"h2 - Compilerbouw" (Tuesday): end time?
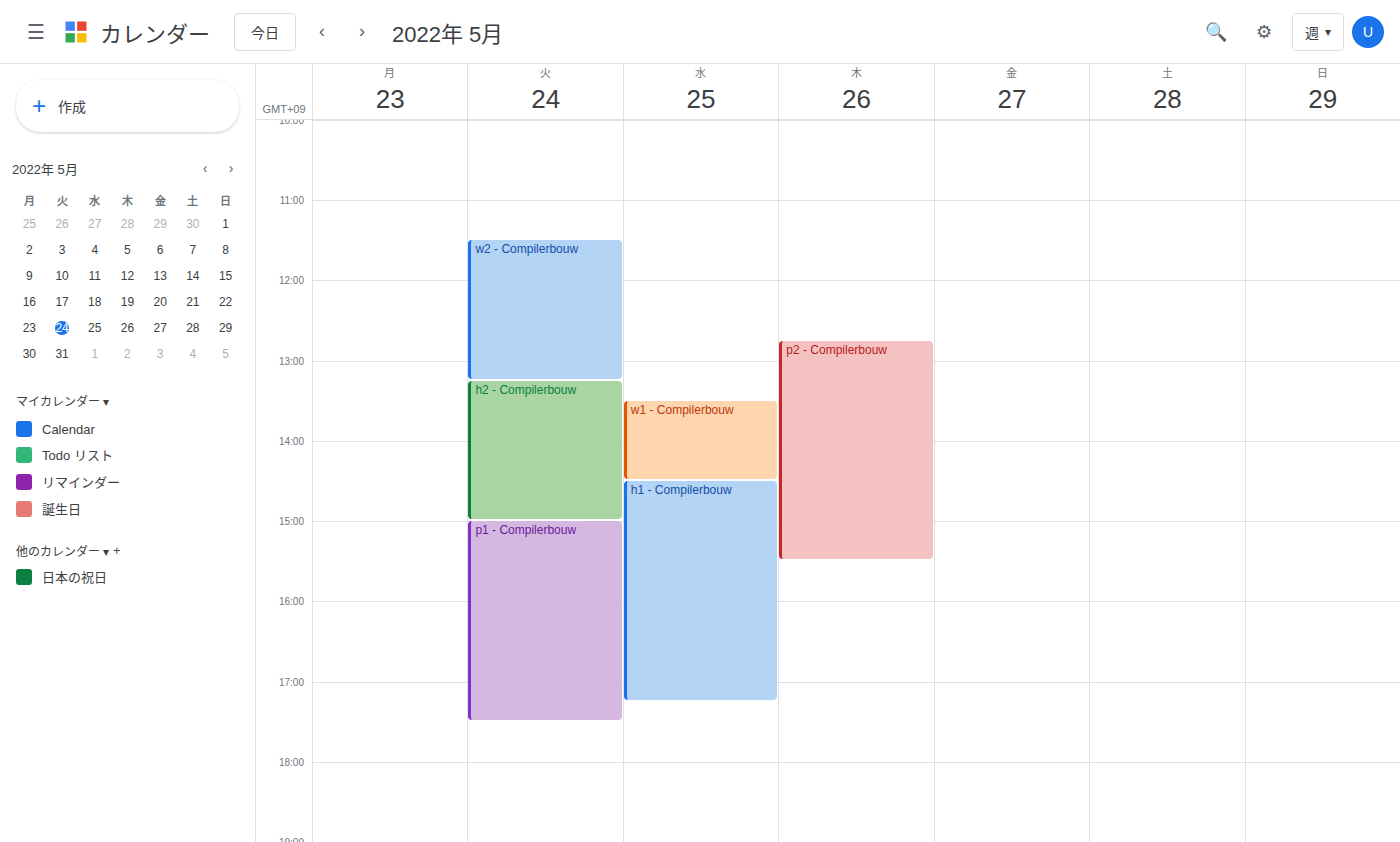
3:00 PM